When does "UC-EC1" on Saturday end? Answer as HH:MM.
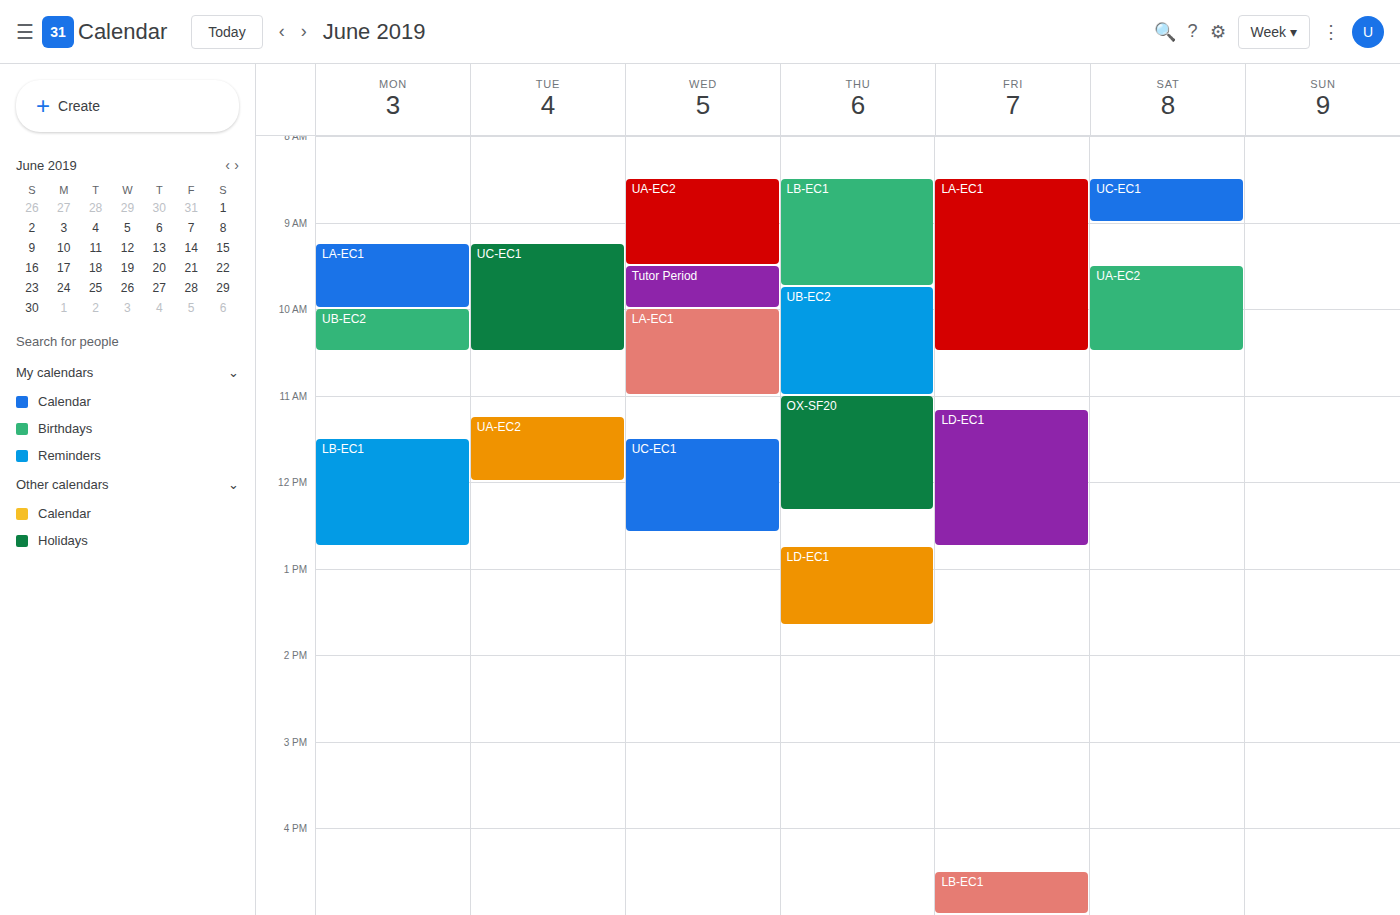
09:00